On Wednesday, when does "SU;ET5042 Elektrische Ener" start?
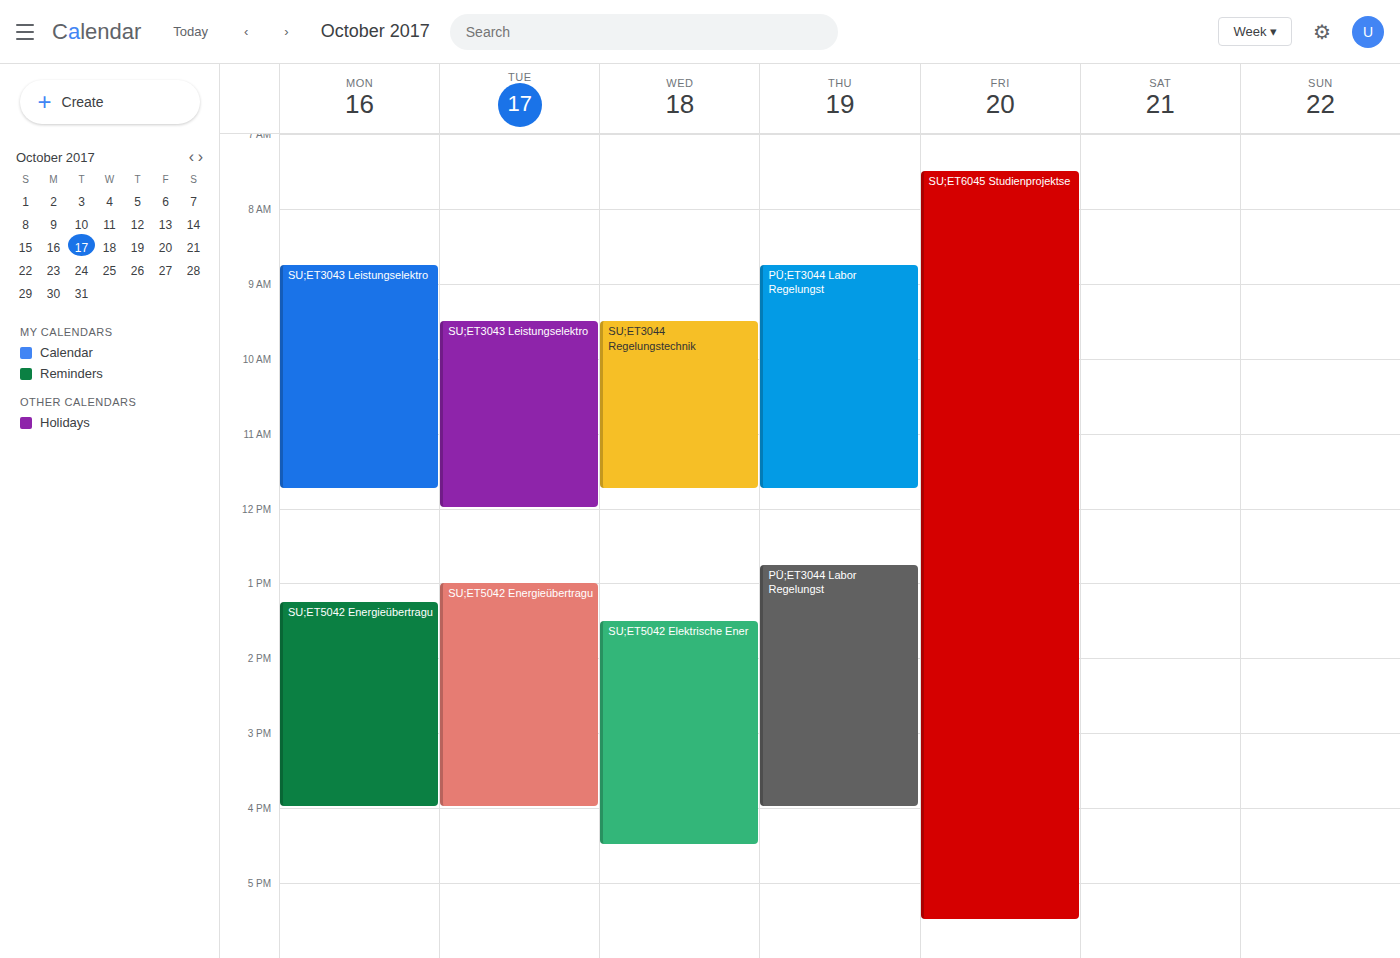
1:30 PM